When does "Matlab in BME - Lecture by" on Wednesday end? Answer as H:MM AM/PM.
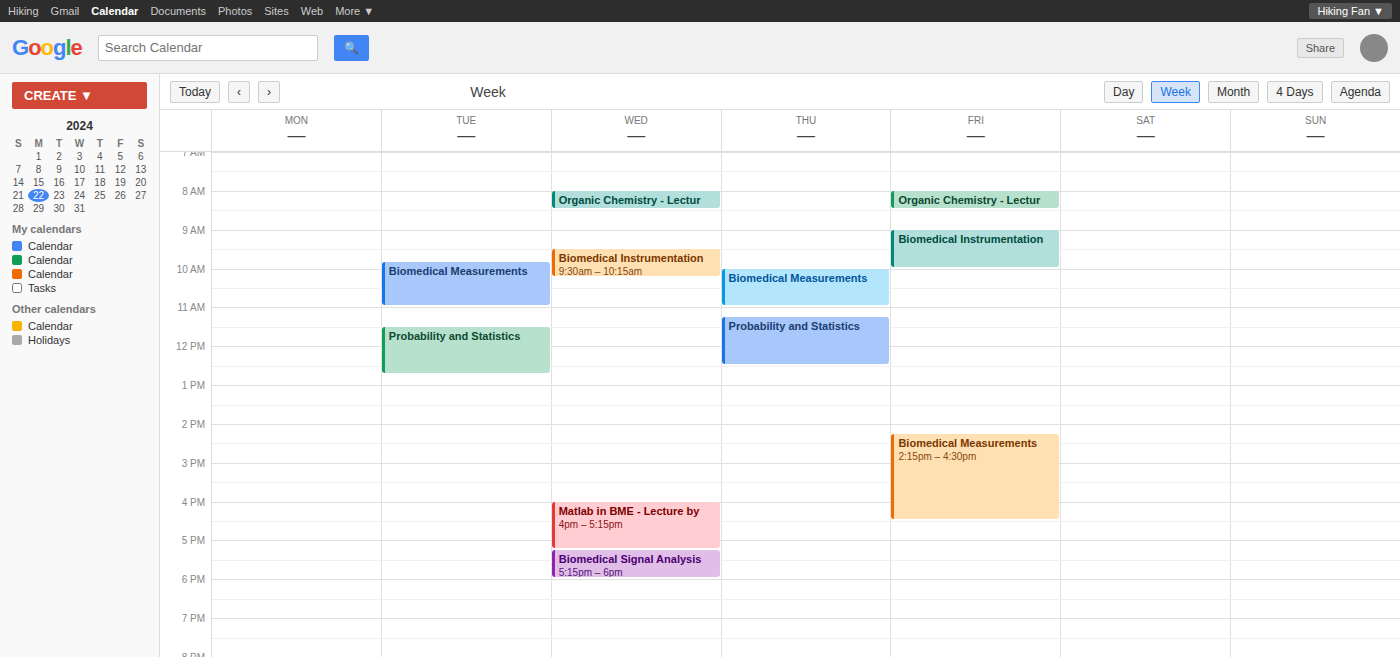
5:15 PM